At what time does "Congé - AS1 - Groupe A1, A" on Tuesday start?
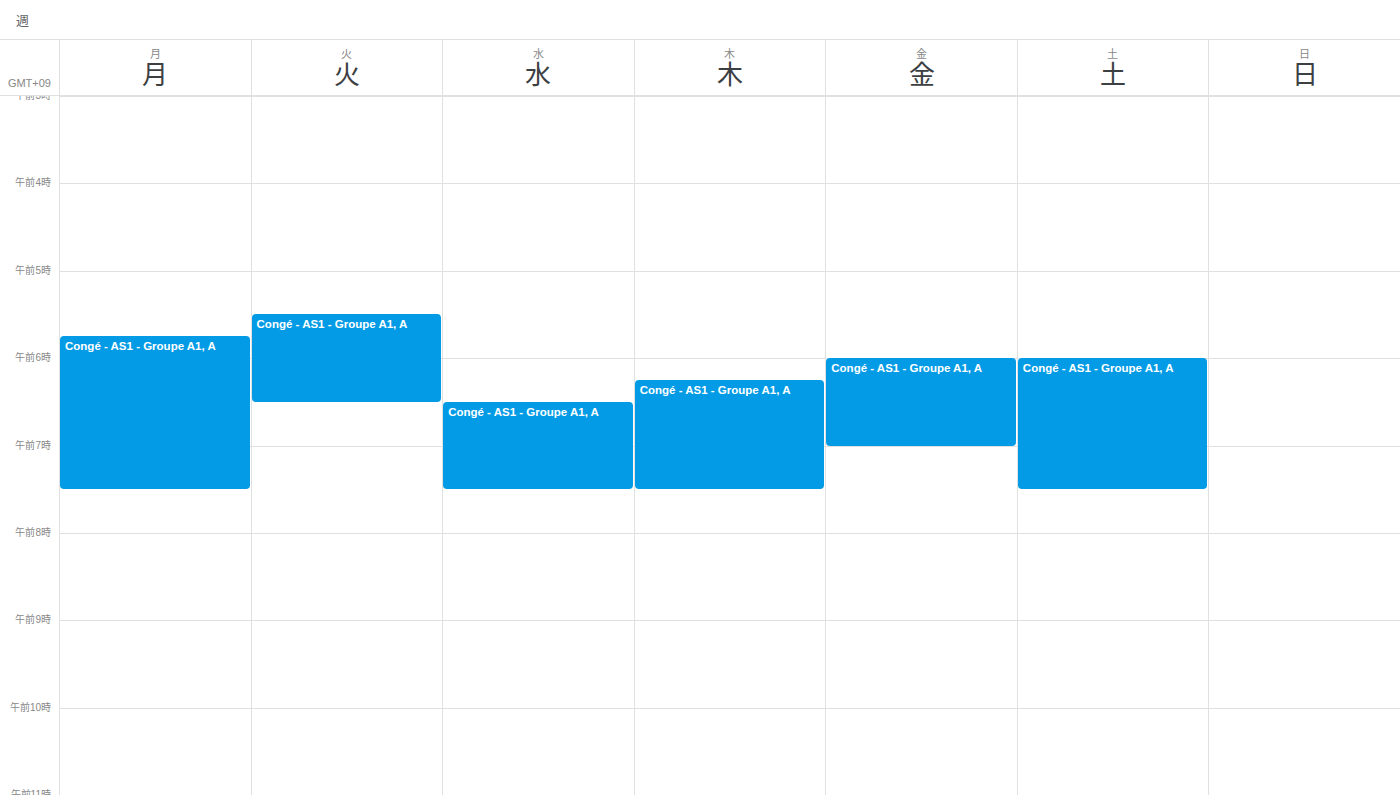
5:30 AM